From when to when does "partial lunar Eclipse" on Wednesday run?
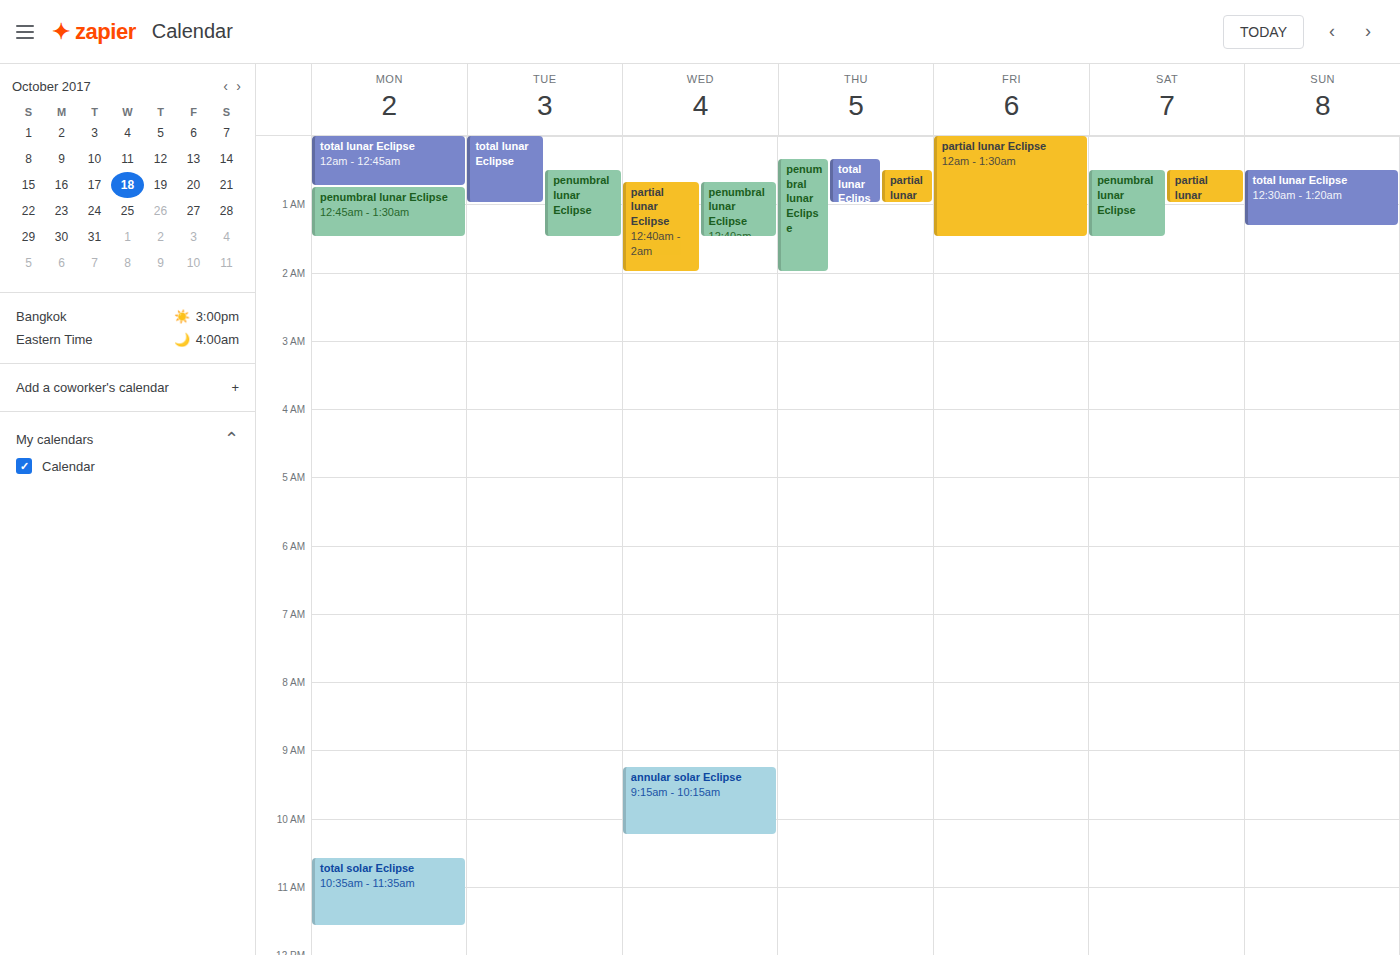
12:40 AM to 2:00 AM